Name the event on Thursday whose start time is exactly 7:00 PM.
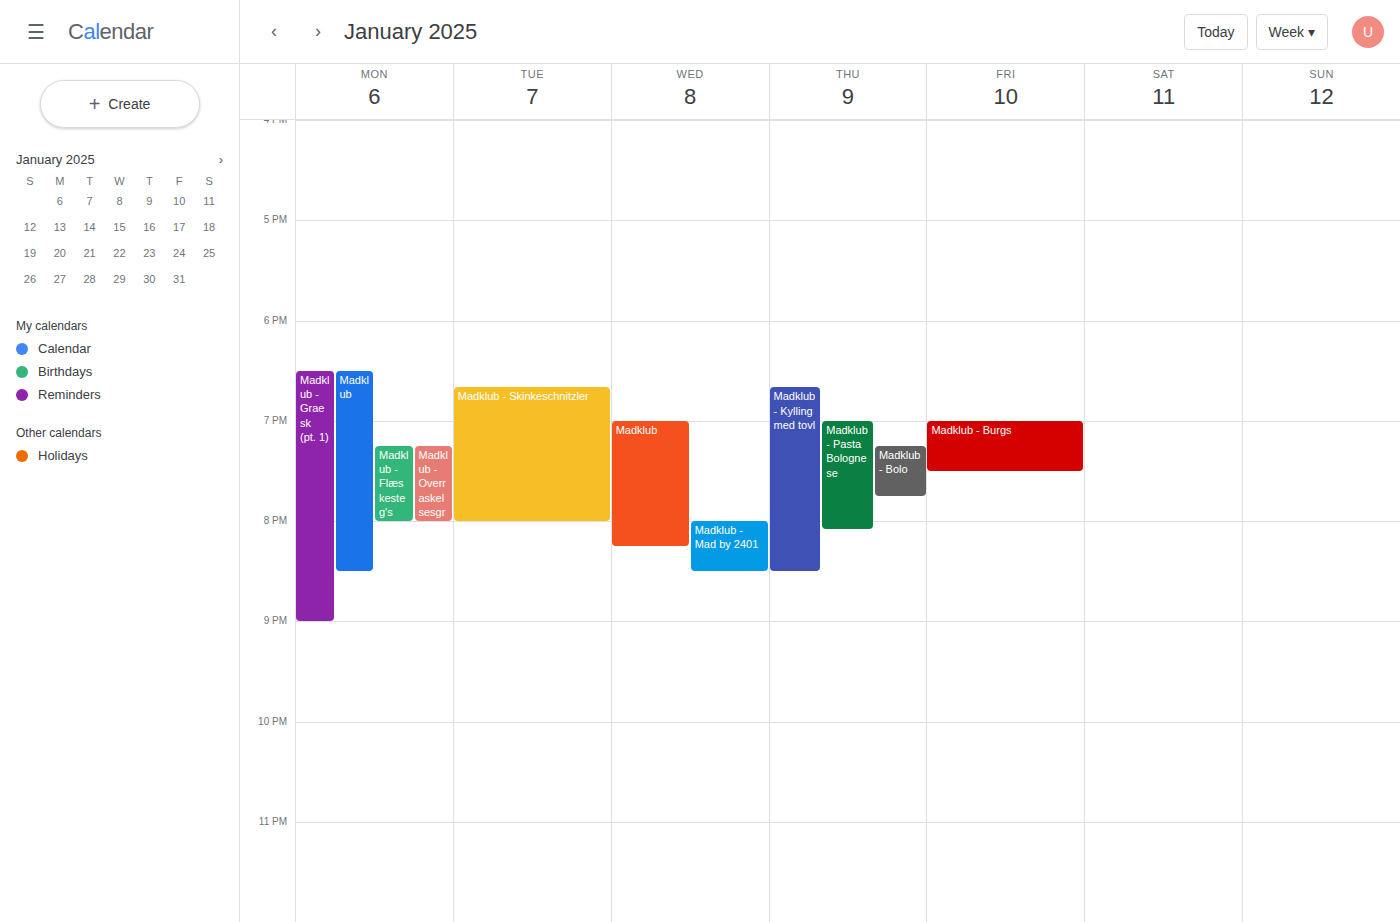
"Madklub - Pasta Bolognese"